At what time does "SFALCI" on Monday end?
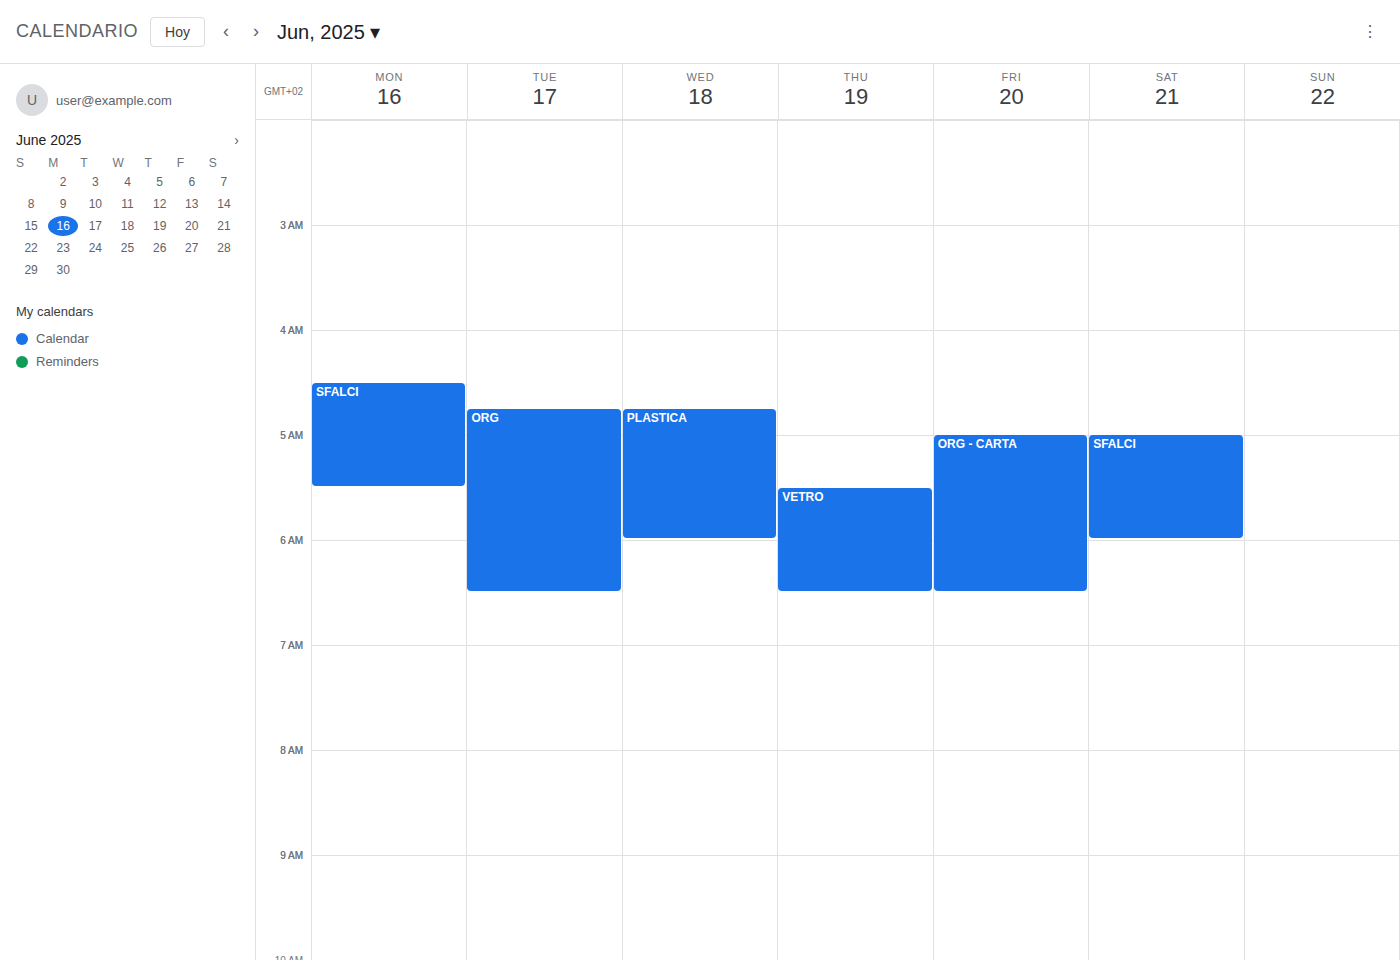
5:30 AM